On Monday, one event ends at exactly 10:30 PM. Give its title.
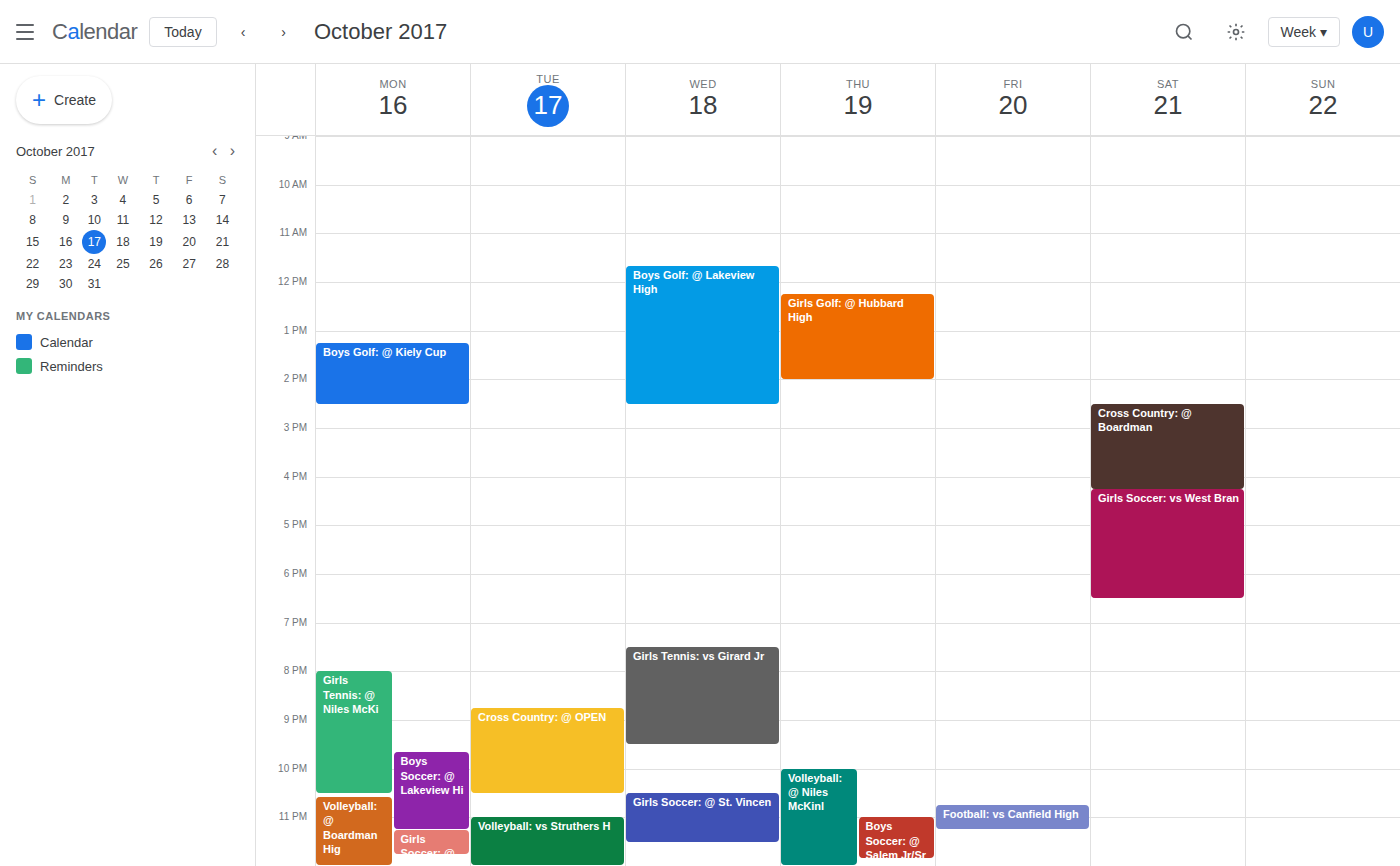
"Girls Tennis: @ Niles McKi"